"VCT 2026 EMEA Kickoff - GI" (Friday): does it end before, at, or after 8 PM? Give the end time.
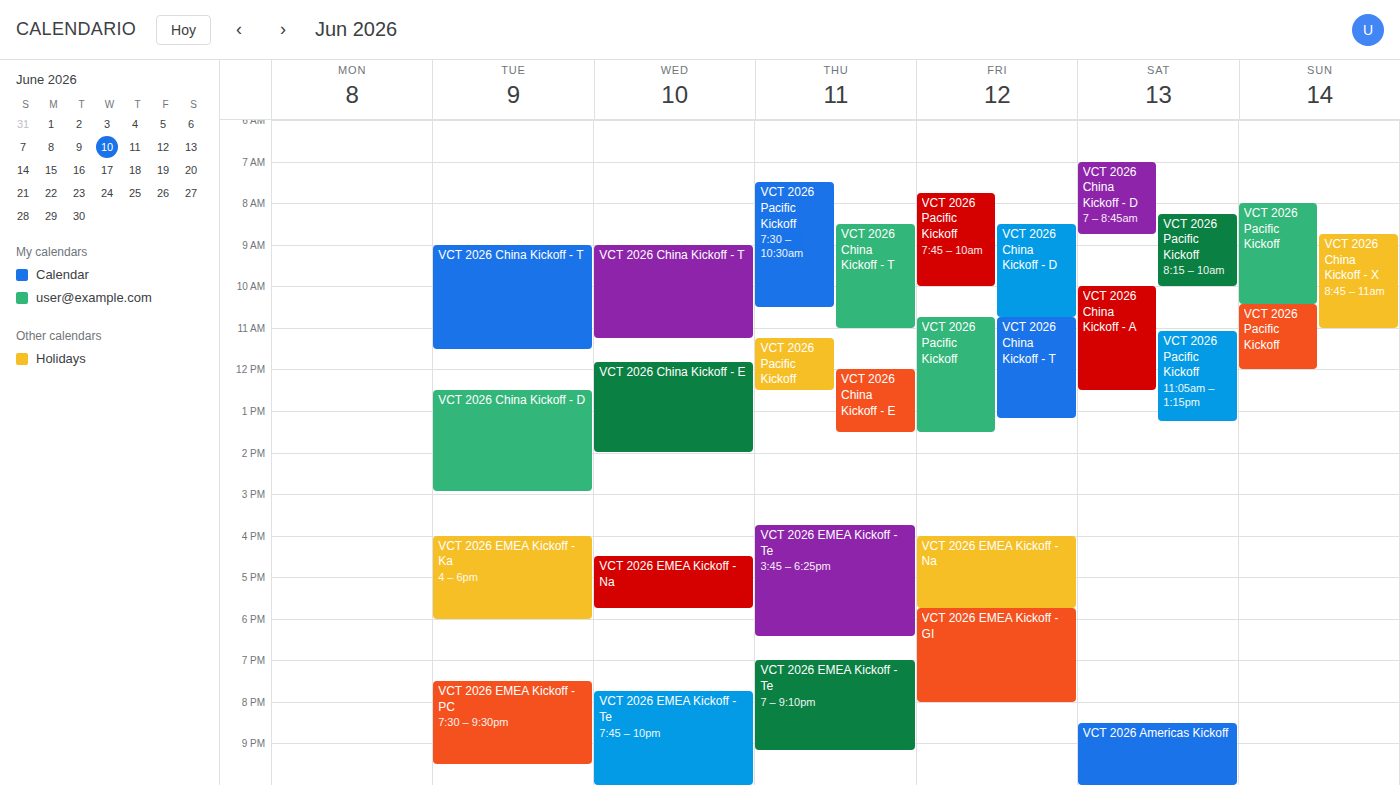
8:00 PM -- exactly at 8 PM, on the 8 PM line.